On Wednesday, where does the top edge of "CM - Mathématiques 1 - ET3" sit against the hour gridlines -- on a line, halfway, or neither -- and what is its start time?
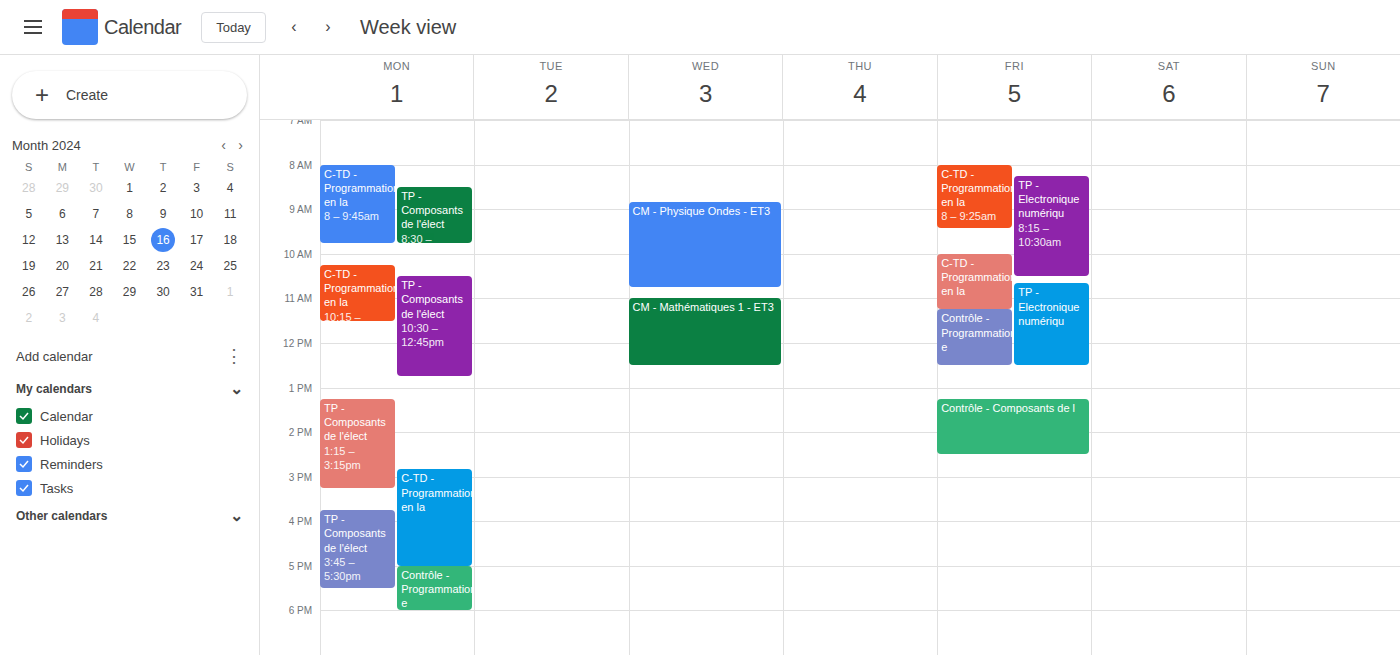
11:00 -- exactly on the 11:00 line.